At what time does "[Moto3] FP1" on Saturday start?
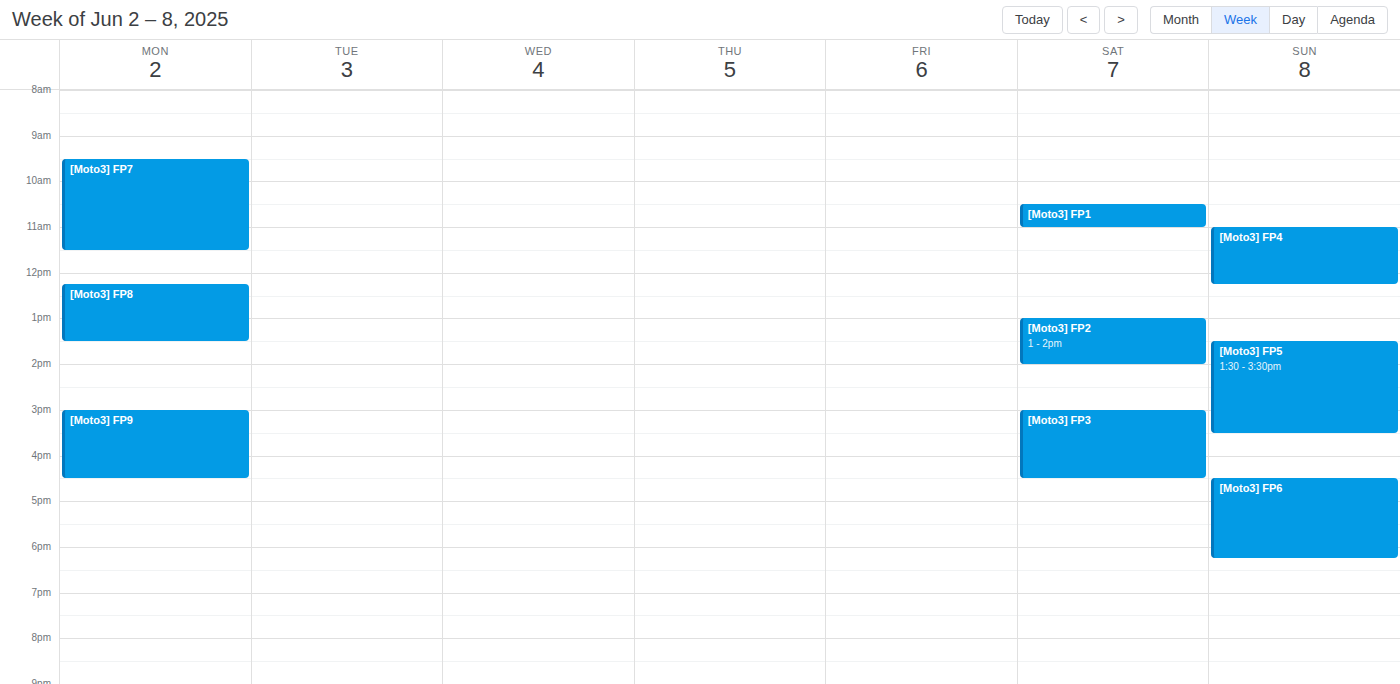
10:30